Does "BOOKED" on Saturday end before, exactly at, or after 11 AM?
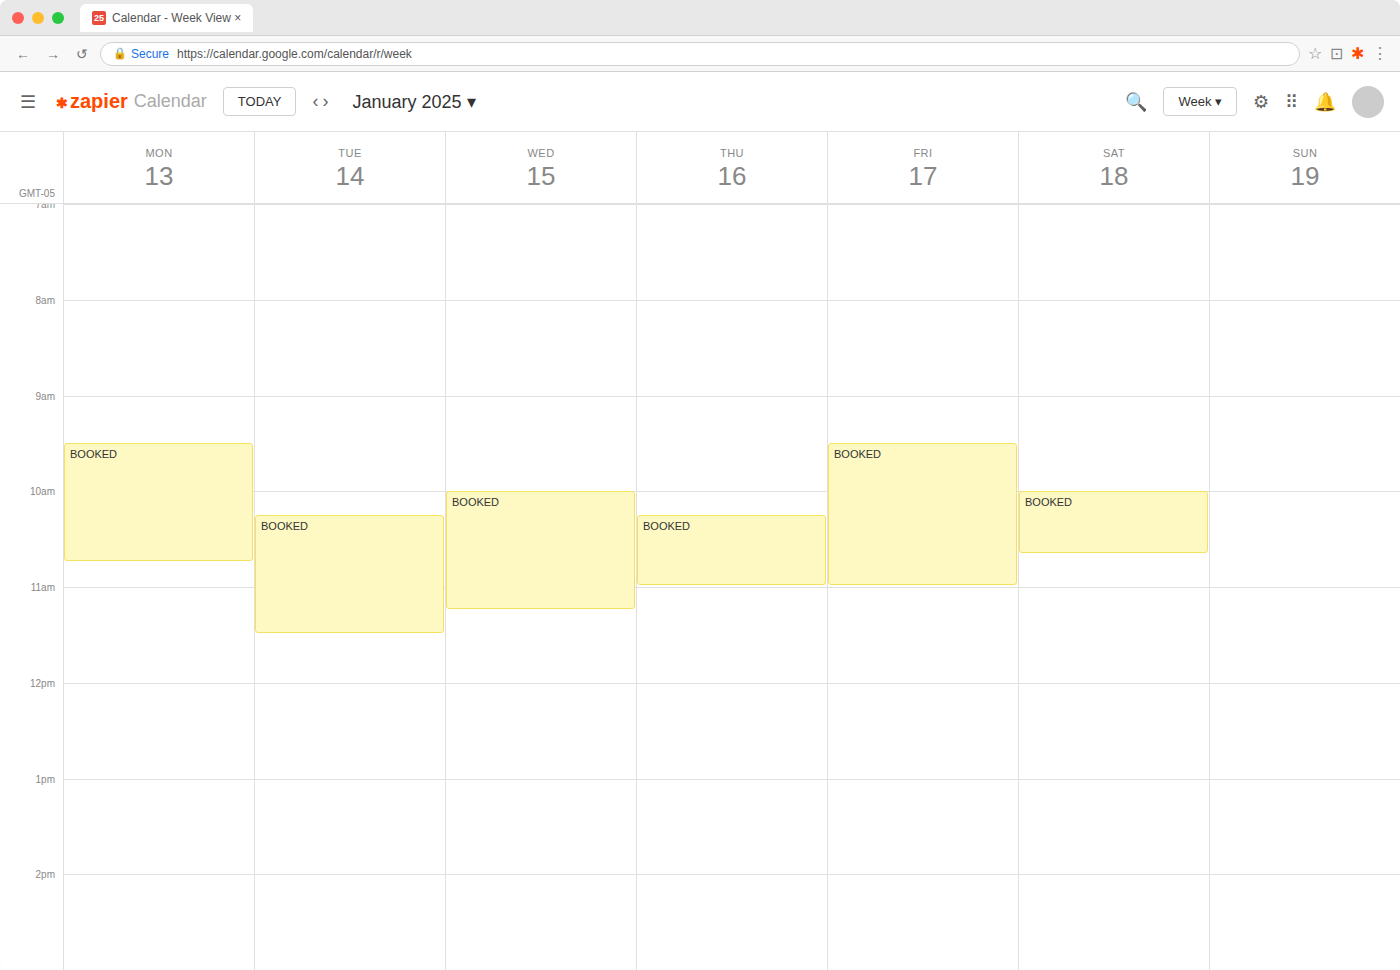
10:40 AM -- before 11 AM, 20 minutes above the 11 AM line.